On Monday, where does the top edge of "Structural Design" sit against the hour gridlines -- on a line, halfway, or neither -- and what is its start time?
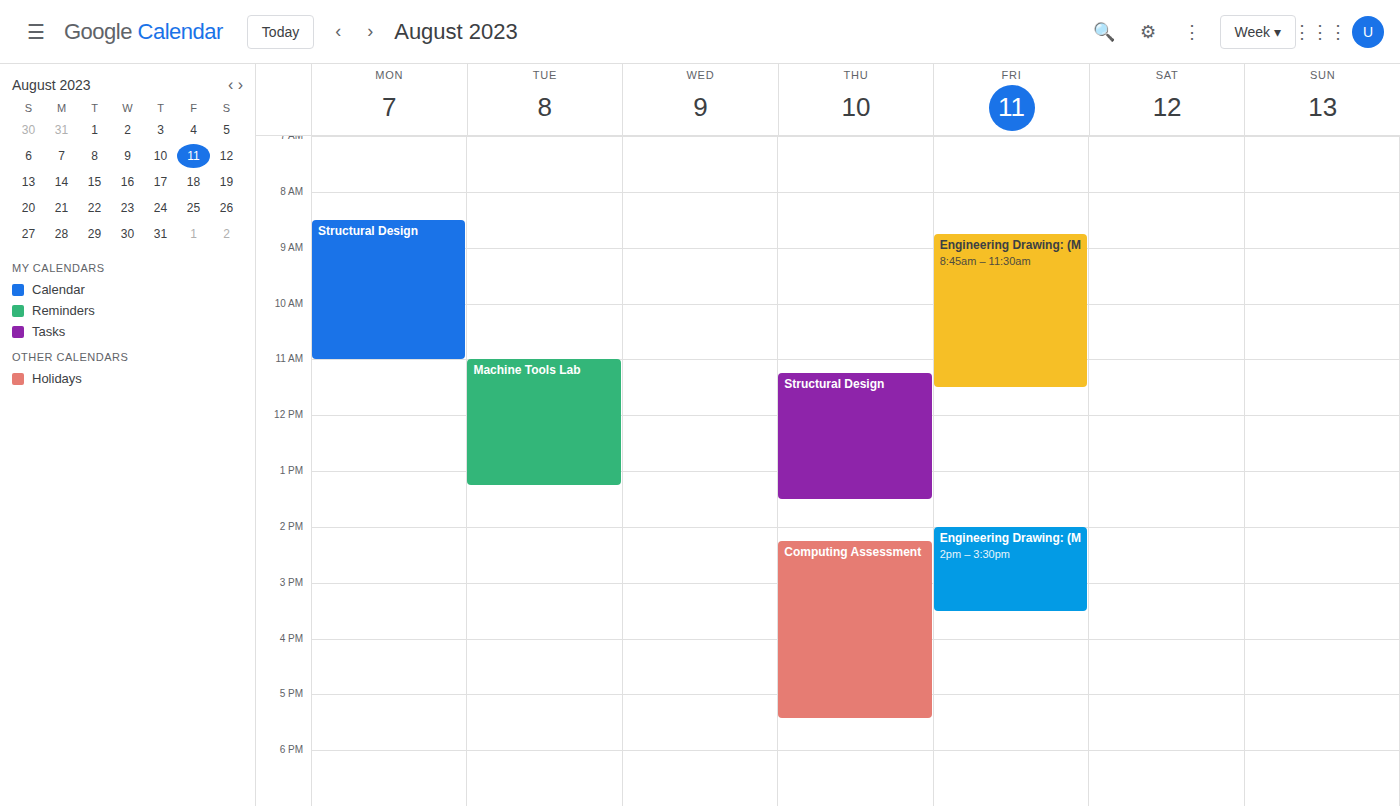
8:30 AM -- halfway between the 8 AM and 9 AM lines.